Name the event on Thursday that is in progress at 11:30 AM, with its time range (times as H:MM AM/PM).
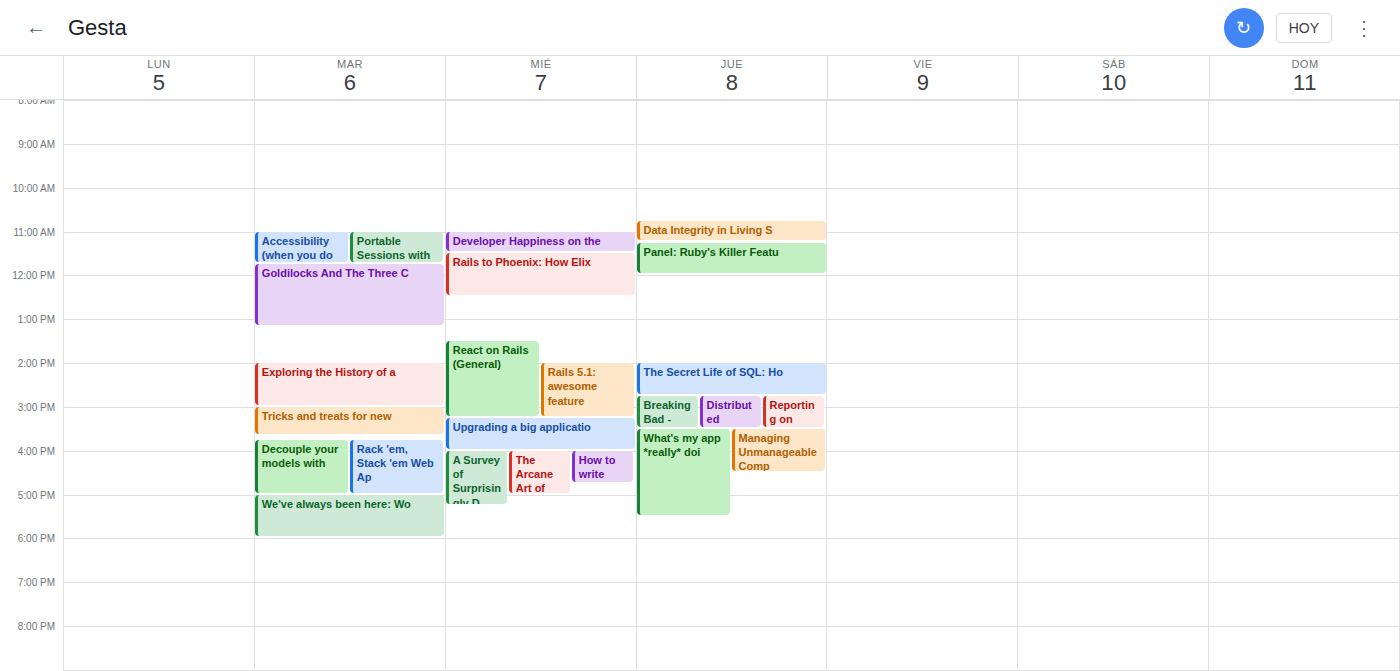
"Panel: Ruby's Killer Featu", 11:15 AM to 12:00 PM